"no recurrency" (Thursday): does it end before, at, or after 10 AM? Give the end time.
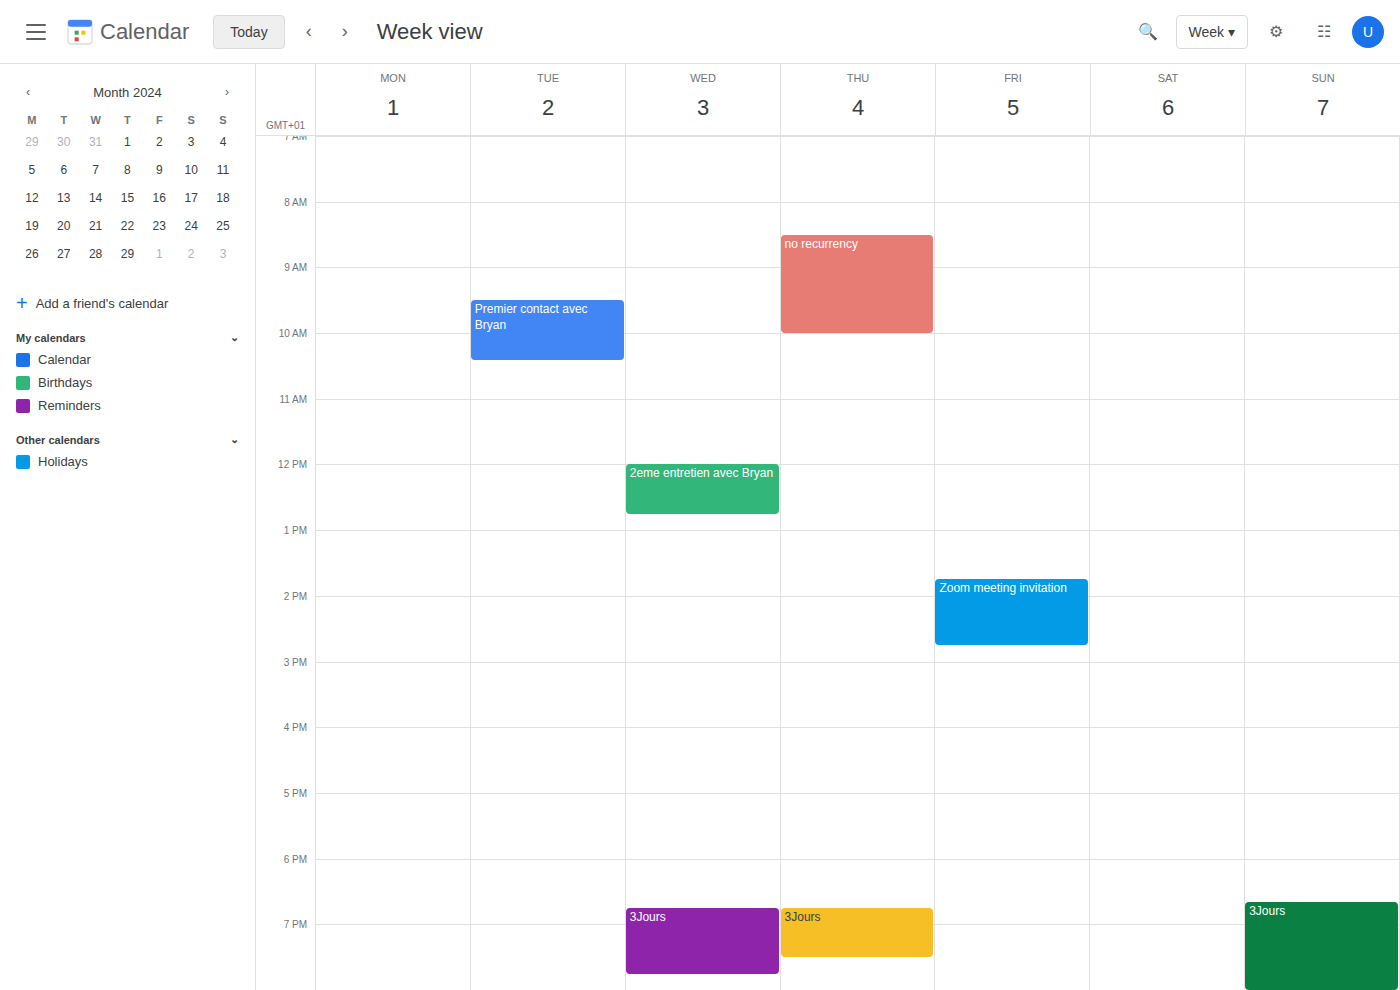
10:00 AM -- exactly at 10 AM, on the 10 AM line.